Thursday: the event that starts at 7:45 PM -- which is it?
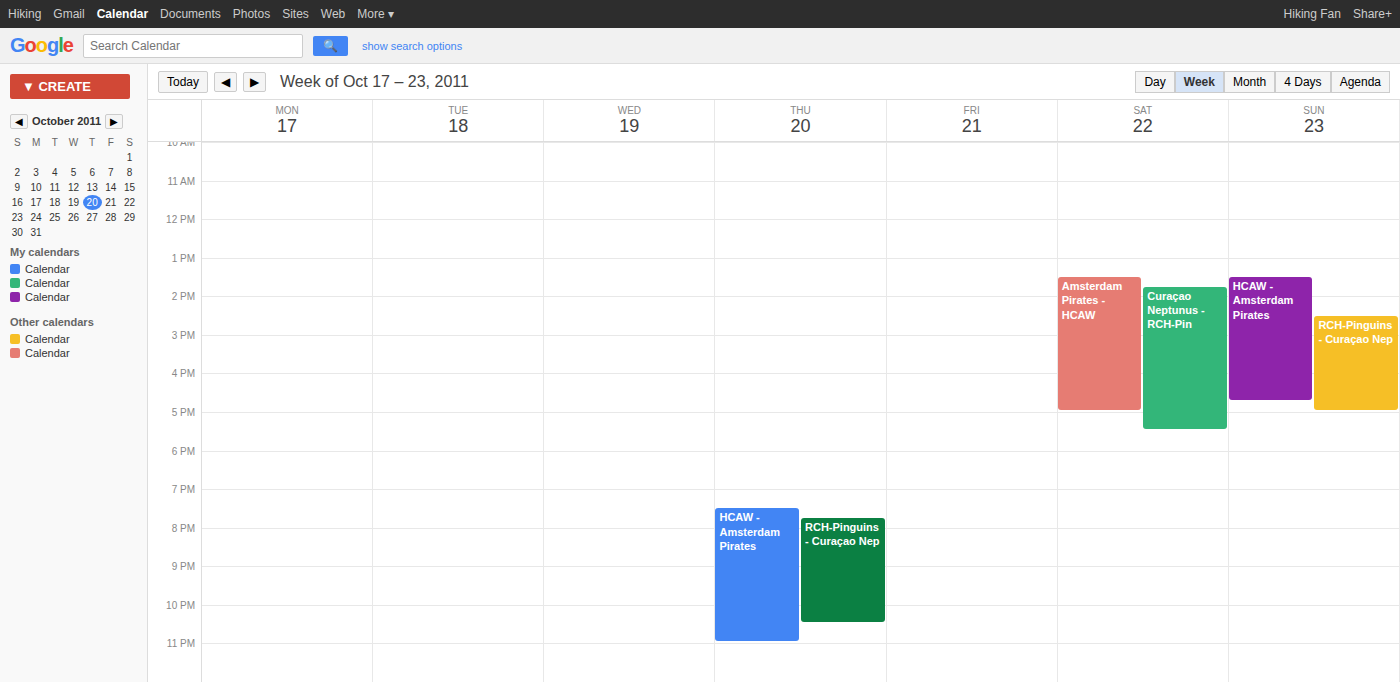
"RCH-Pinguins - Curaçao Nep"